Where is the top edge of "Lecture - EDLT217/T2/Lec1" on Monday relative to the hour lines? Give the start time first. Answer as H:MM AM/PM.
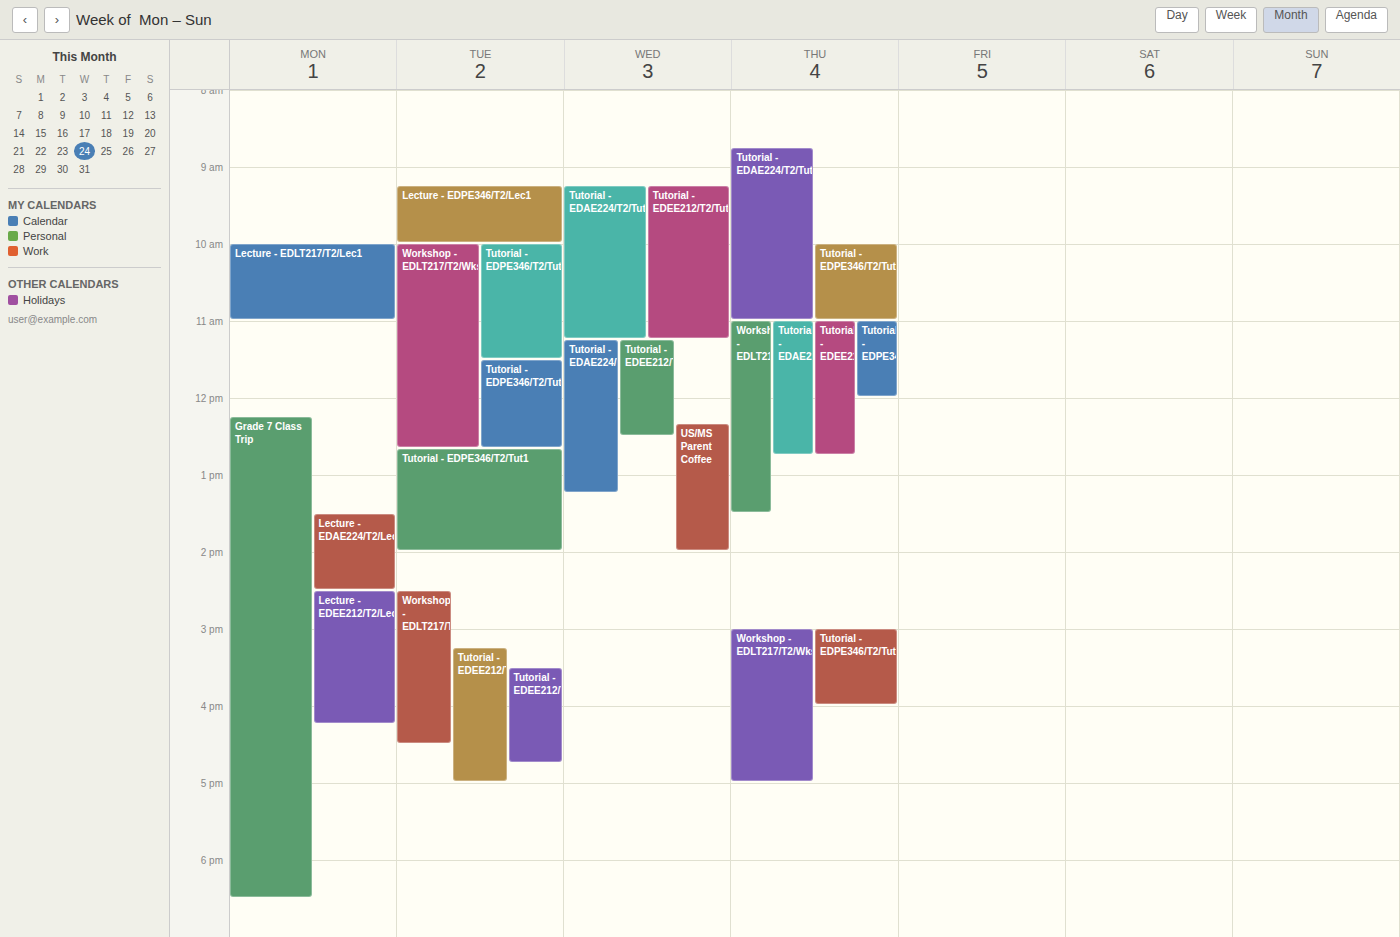
10:00 AM -- exactly on the 10 AM line.